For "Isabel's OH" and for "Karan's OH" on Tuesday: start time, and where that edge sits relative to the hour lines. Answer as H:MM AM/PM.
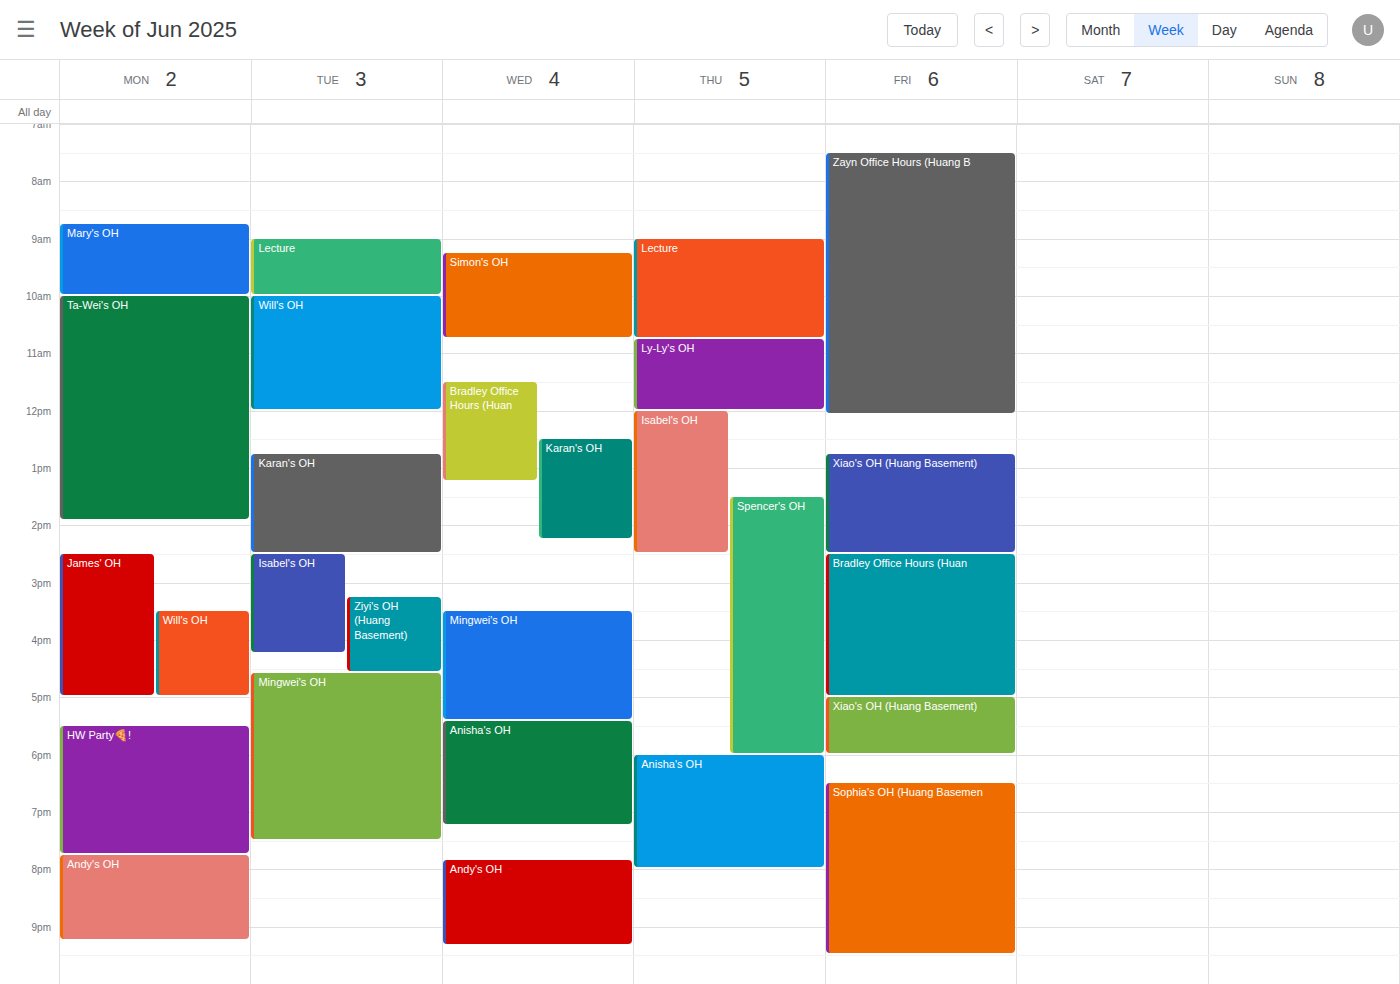
"Isabel's OH": 2:30 PM, halfway between the 2 PM and 3 PM lines. "Karan's OH": 12:45 PM, neither: three quarters of the way from the 12 PM line to the 1 PM line.